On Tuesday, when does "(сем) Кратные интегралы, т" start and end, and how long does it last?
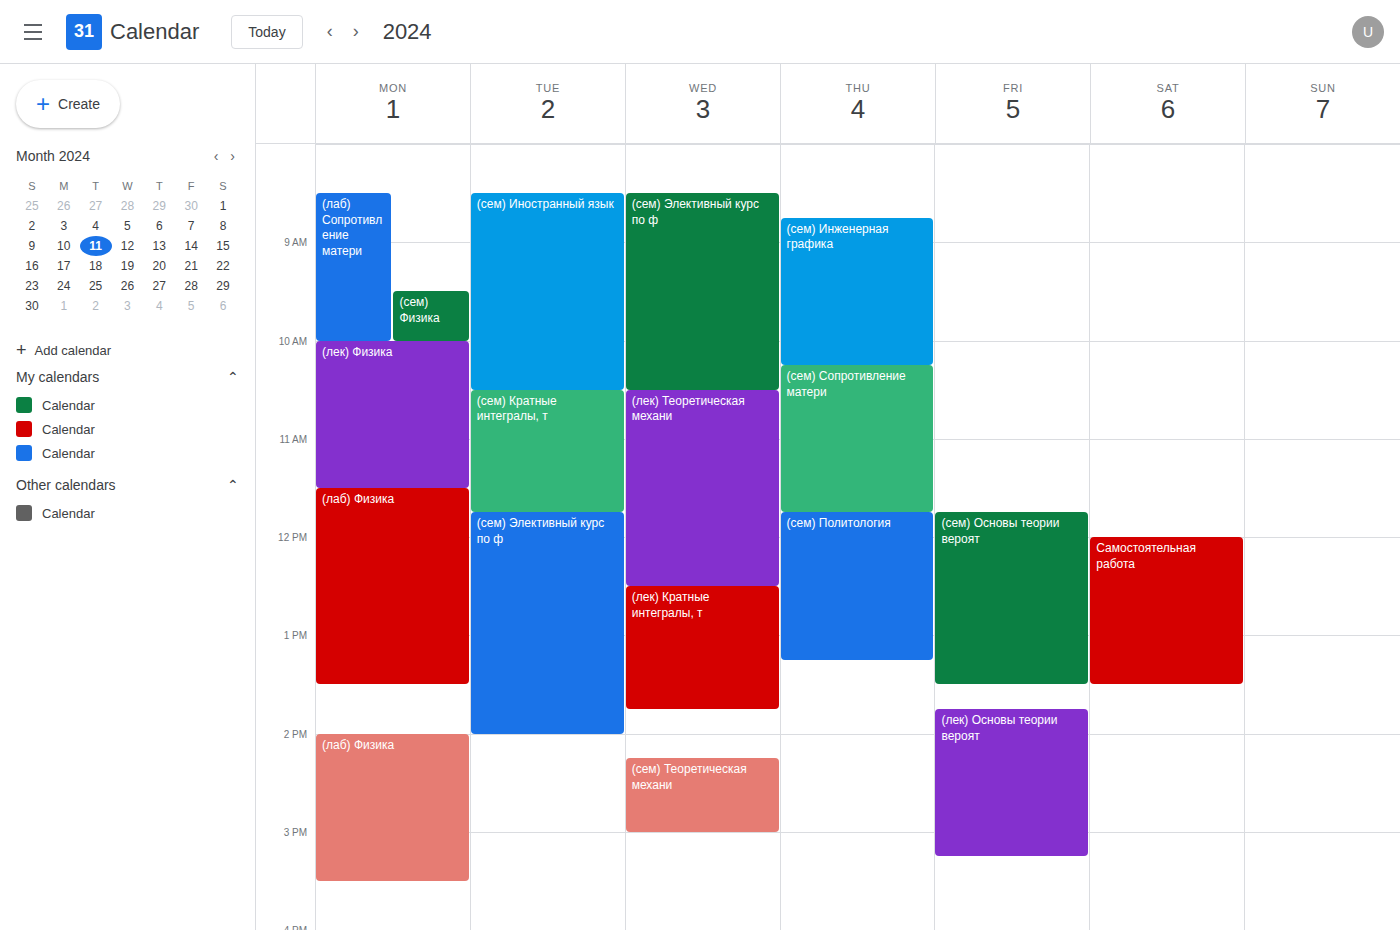
10:30 AM to 11:45 AM, 1 hour 15 minutes